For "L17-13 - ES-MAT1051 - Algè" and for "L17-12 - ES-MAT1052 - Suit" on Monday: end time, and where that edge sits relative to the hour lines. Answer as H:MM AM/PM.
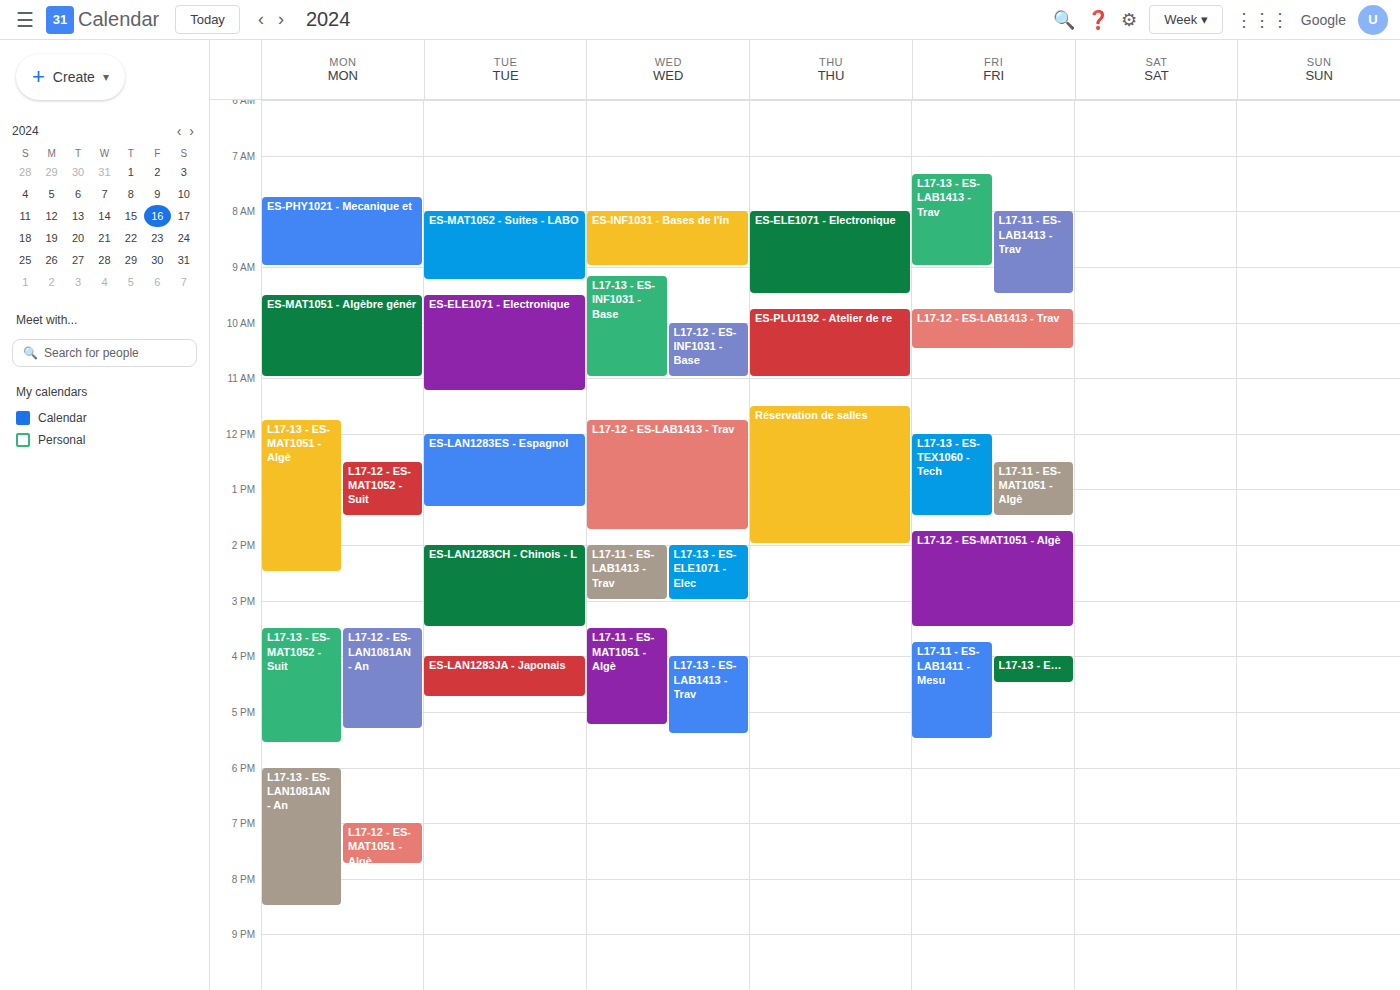
"L17-13 - ES-MAT1051 - Algè": 2:30 PM, halfway between the 2 PM and 3 PM lines. "L17-12 - ES-MAT1052 - Suit": 1:30 PM, halfway between the 1 PM and 2 PM lines.